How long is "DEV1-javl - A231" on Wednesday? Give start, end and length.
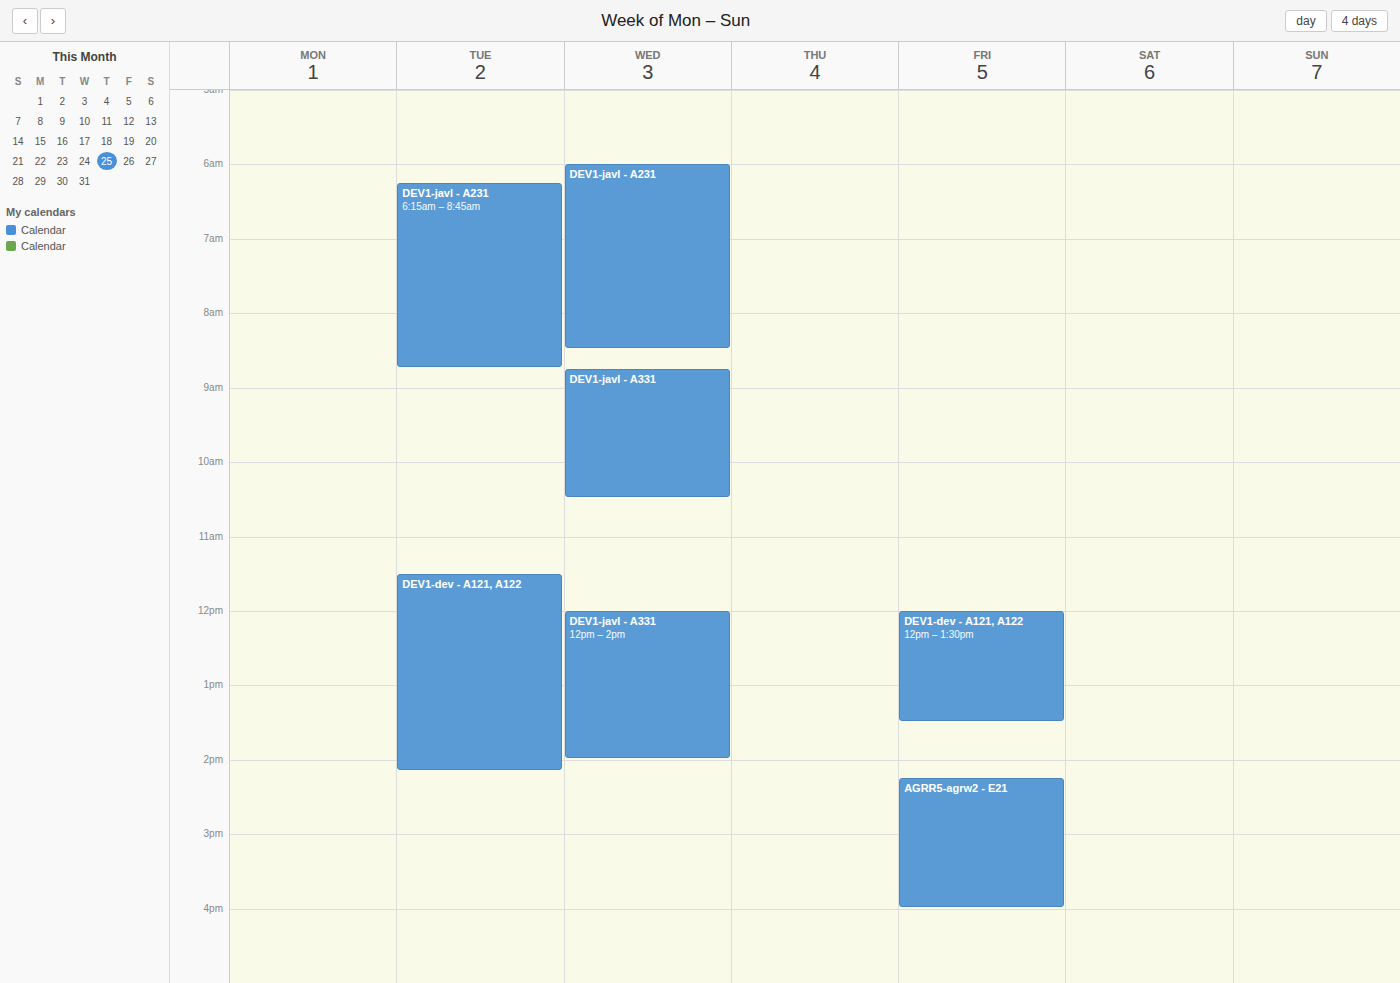
6:00 AM to 8:30 AM, 2 hours 30 minutes